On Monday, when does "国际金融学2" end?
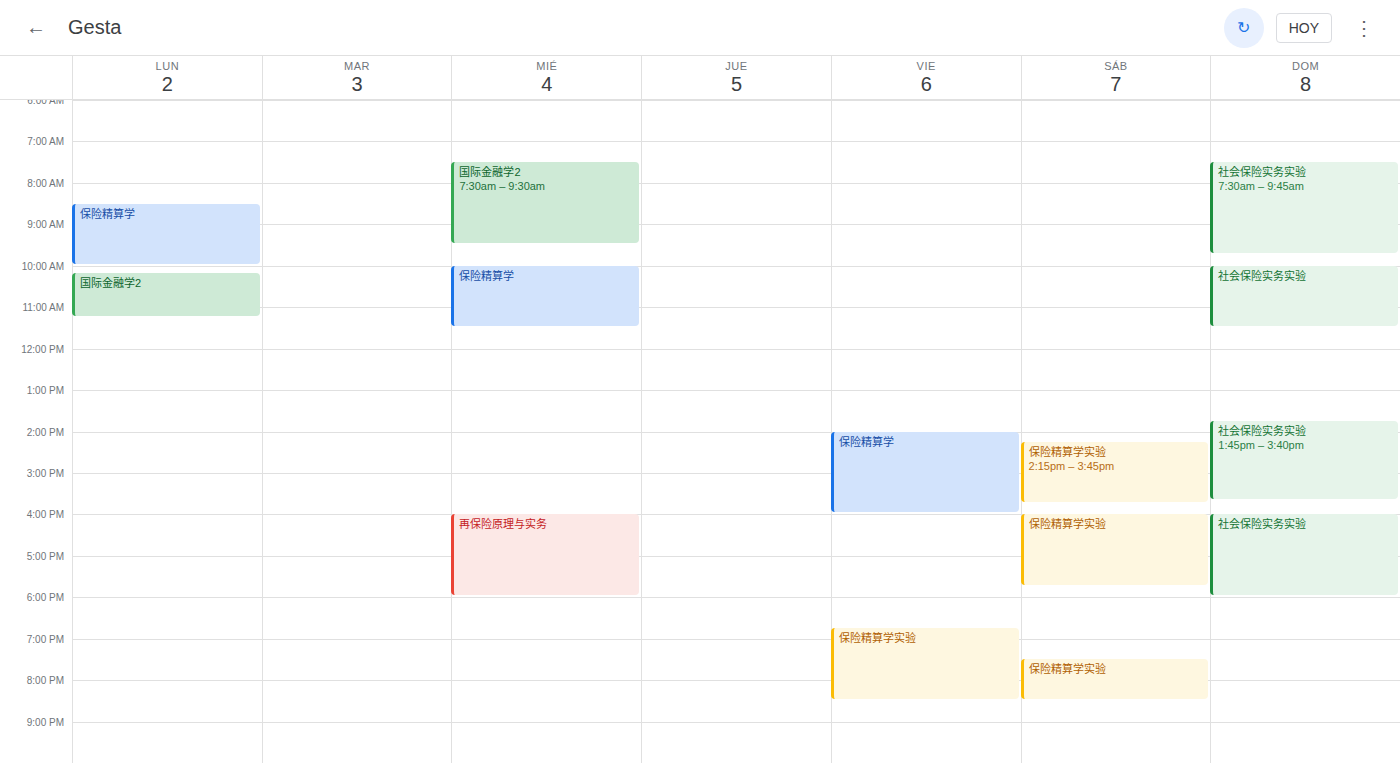
11:15 AM